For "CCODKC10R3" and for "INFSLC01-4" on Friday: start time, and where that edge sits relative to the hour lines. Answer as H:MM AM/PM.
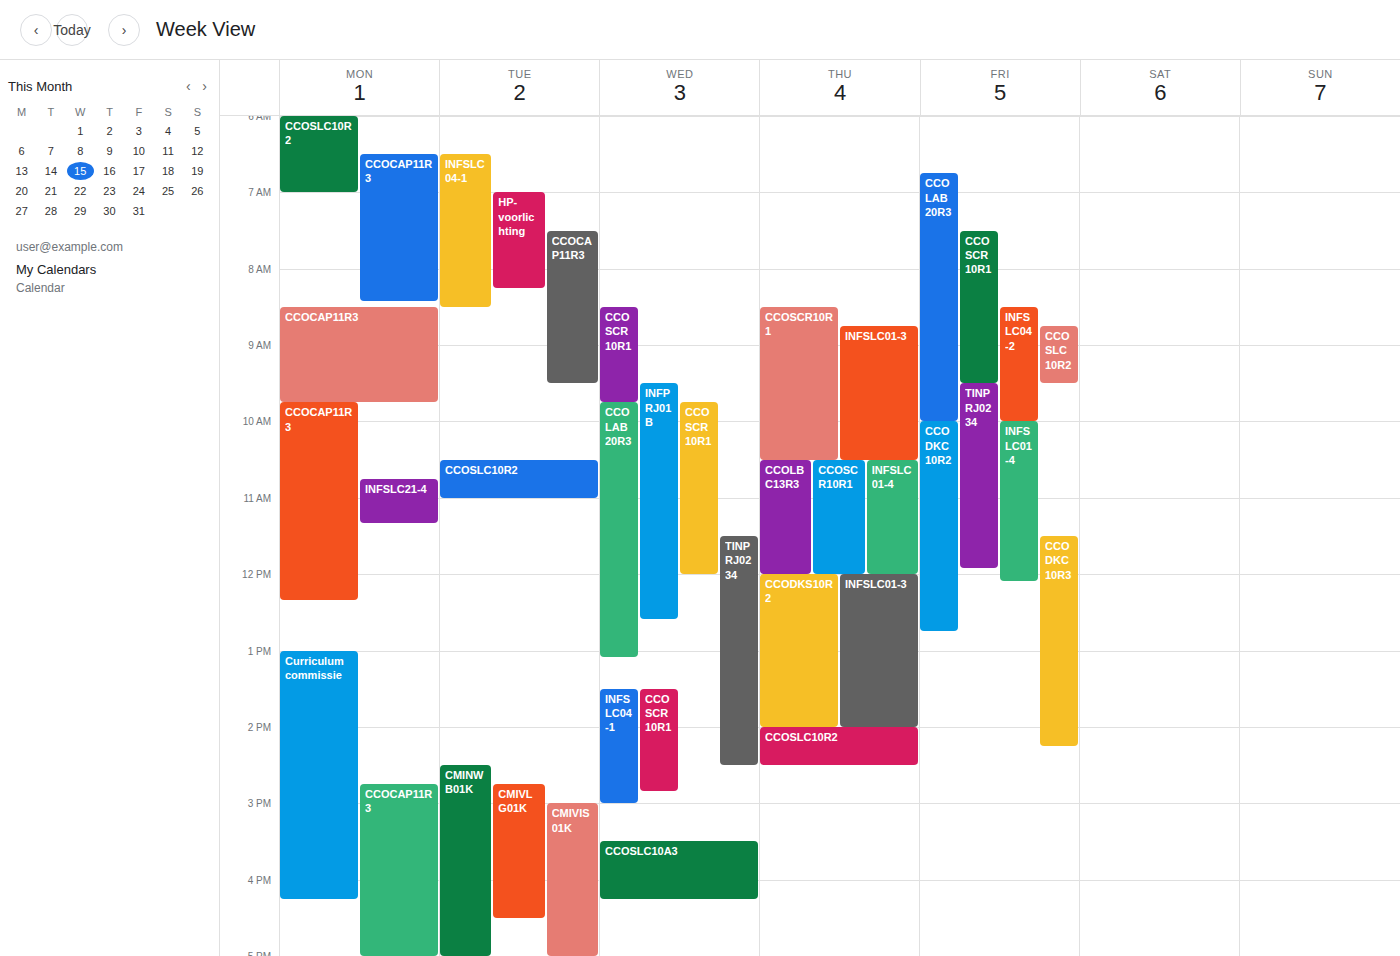
"CCODKC10R3": 11:30 AM, halfway between the 11 AM and 12 PM lines. "INFSLC01-4": 10:00 AM, exactly on the 10 AM line.